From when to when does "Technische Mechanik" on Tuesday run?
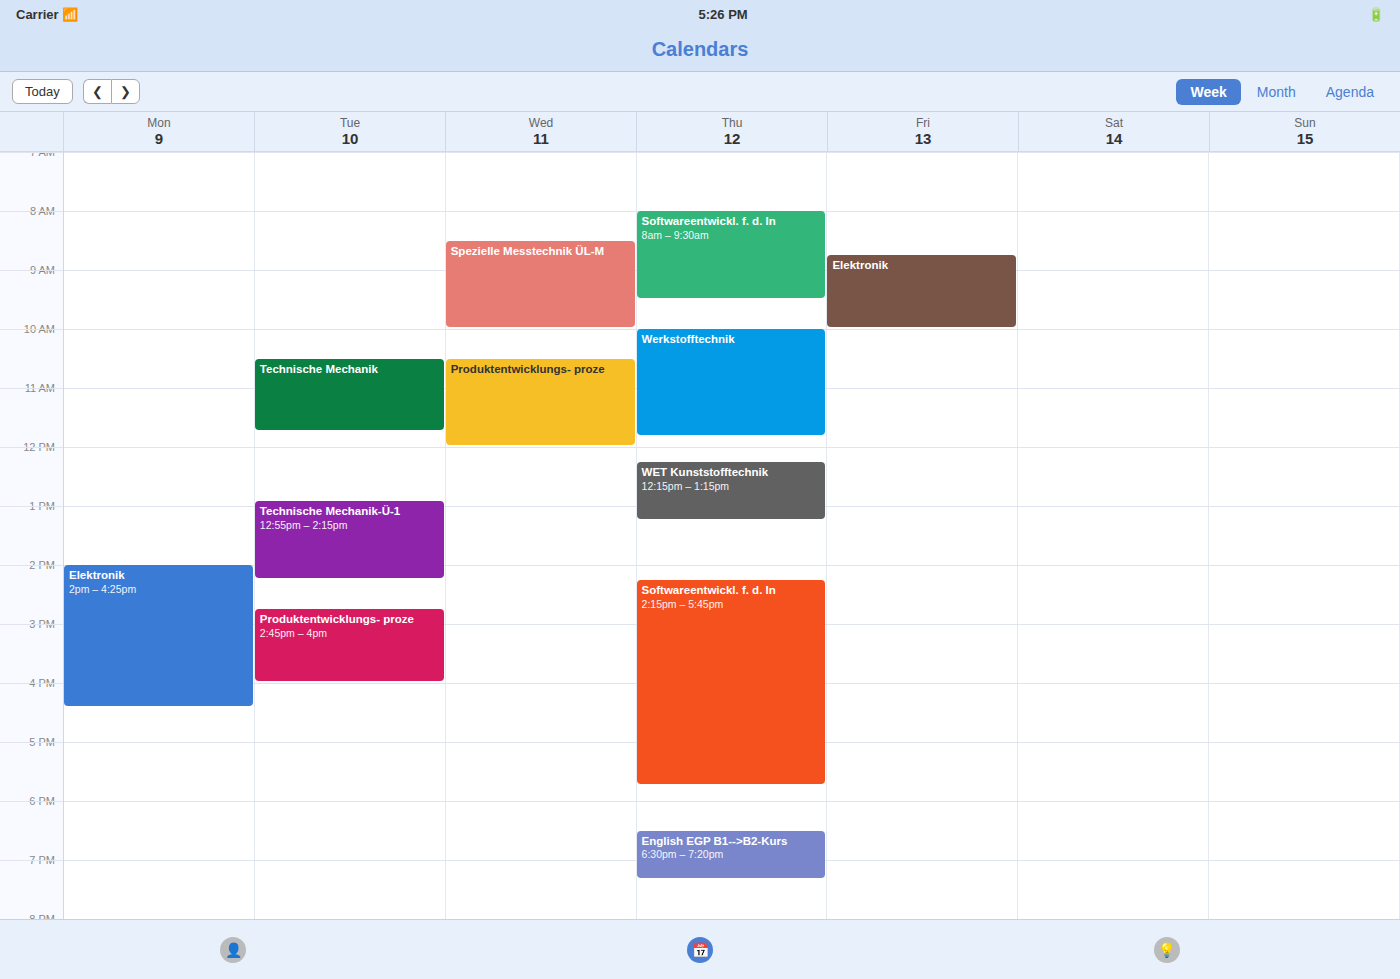
10:30 to 11:45